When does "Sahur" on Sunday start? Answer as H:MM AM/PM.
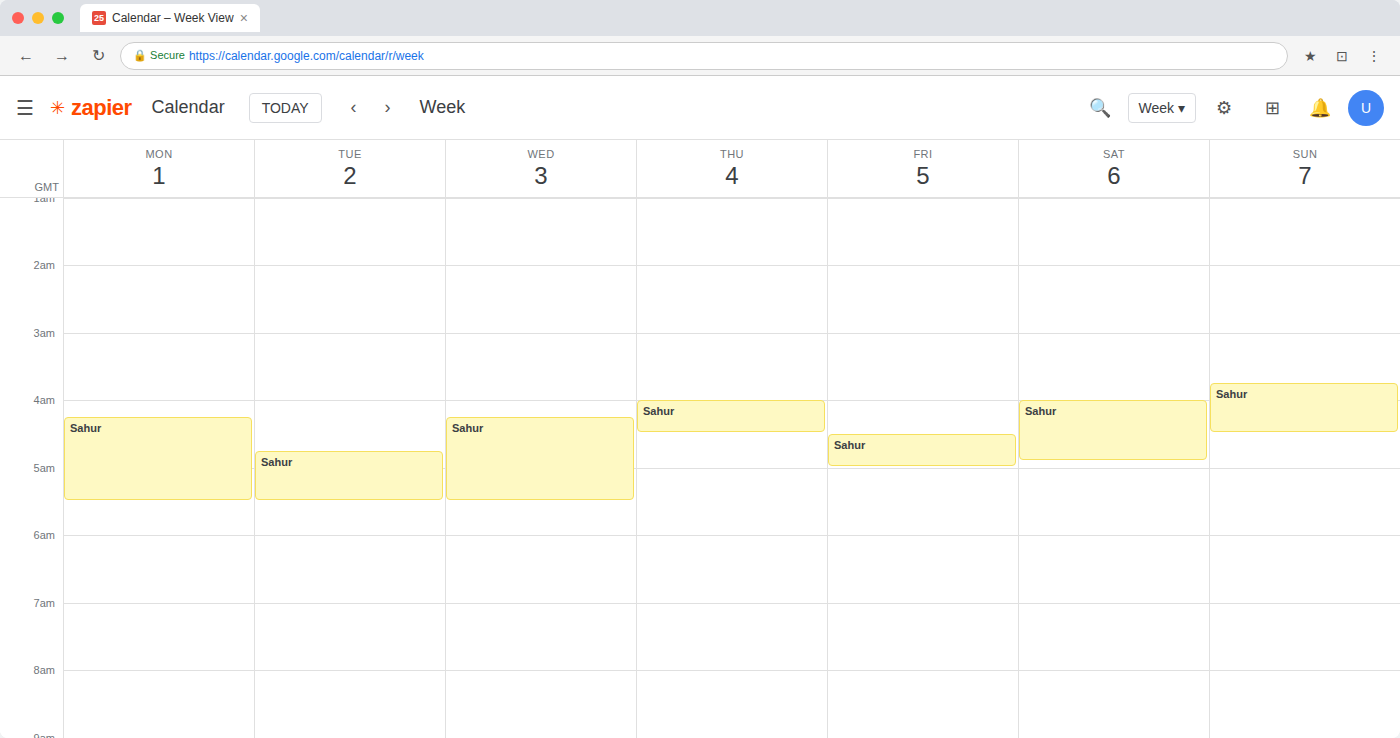
3:45 AM